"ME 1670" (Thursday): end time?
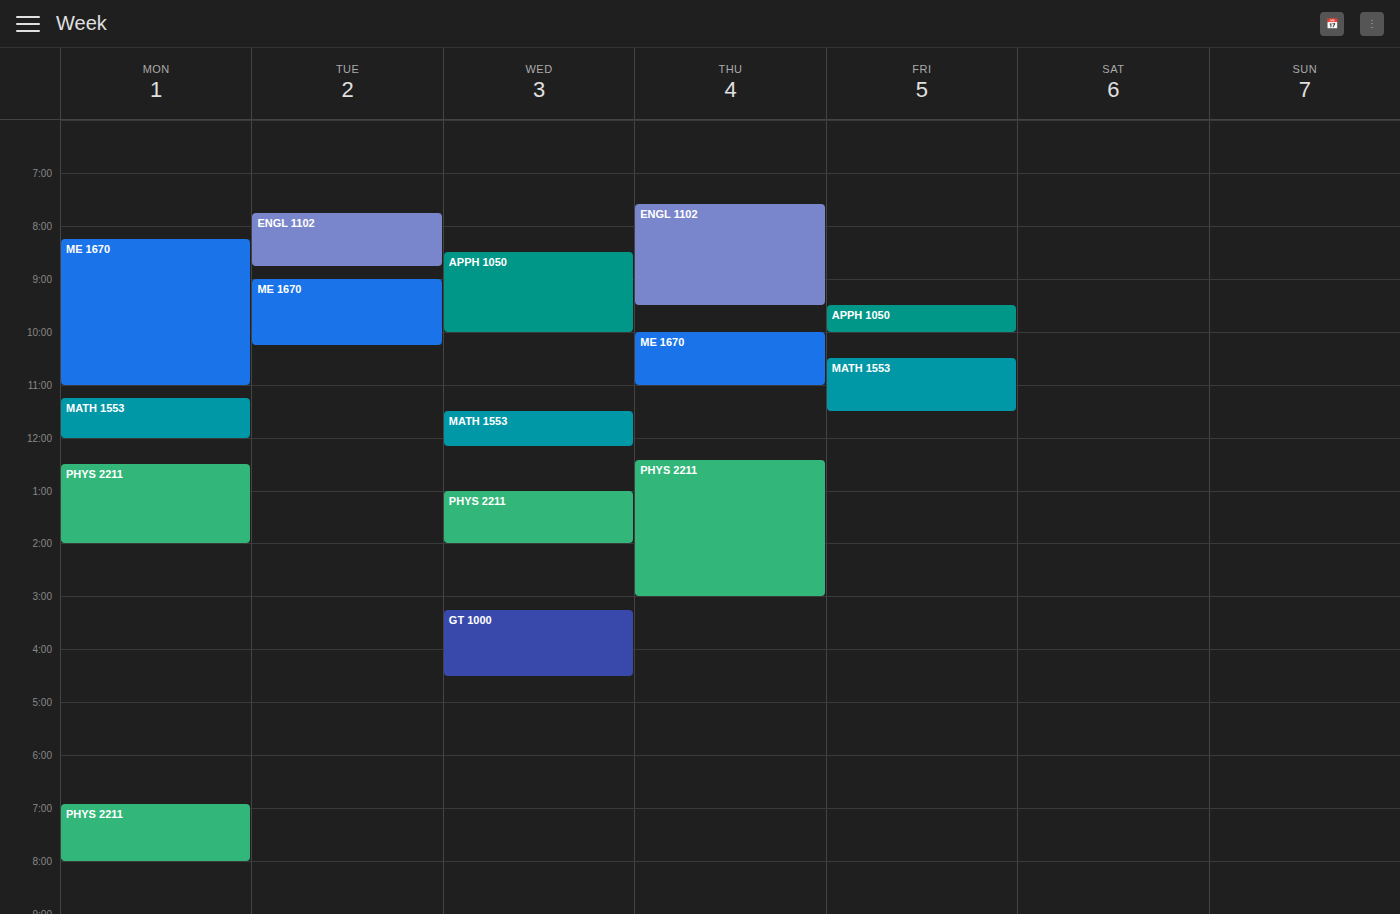
11:00 AM